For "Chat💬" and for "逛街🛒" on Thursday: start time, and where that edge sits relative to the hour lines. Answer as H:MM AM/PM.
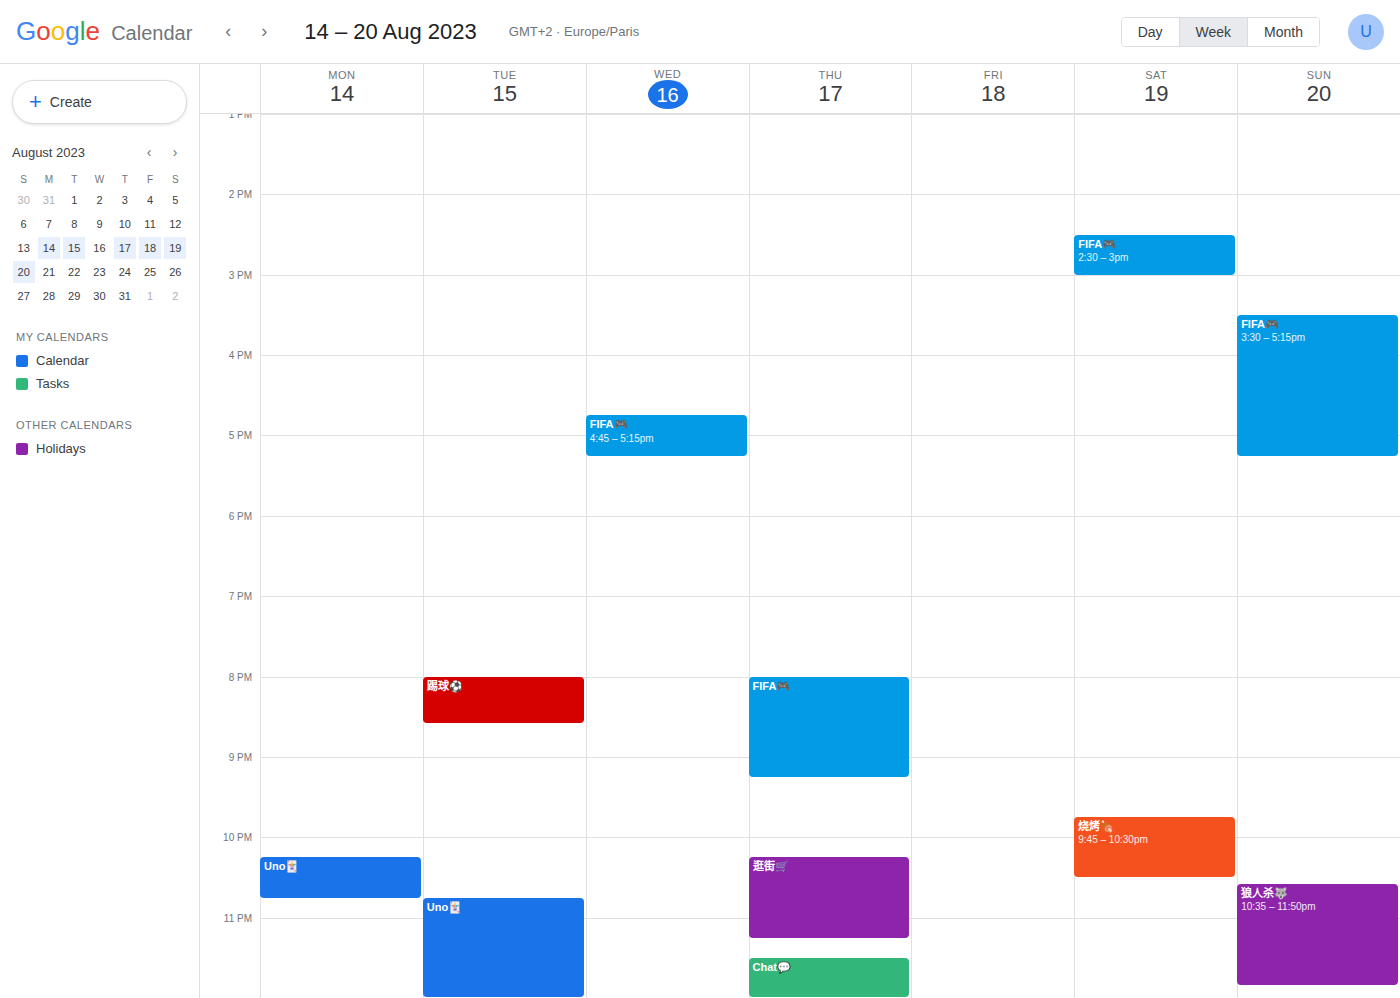
"Chat💬": 11:30 PM, halfway between the 11 PM and 12 AM lines. "逛街🛒": 10:15 PM, neither: a quarter of the way from the 10 PM line to the 11 PM line.